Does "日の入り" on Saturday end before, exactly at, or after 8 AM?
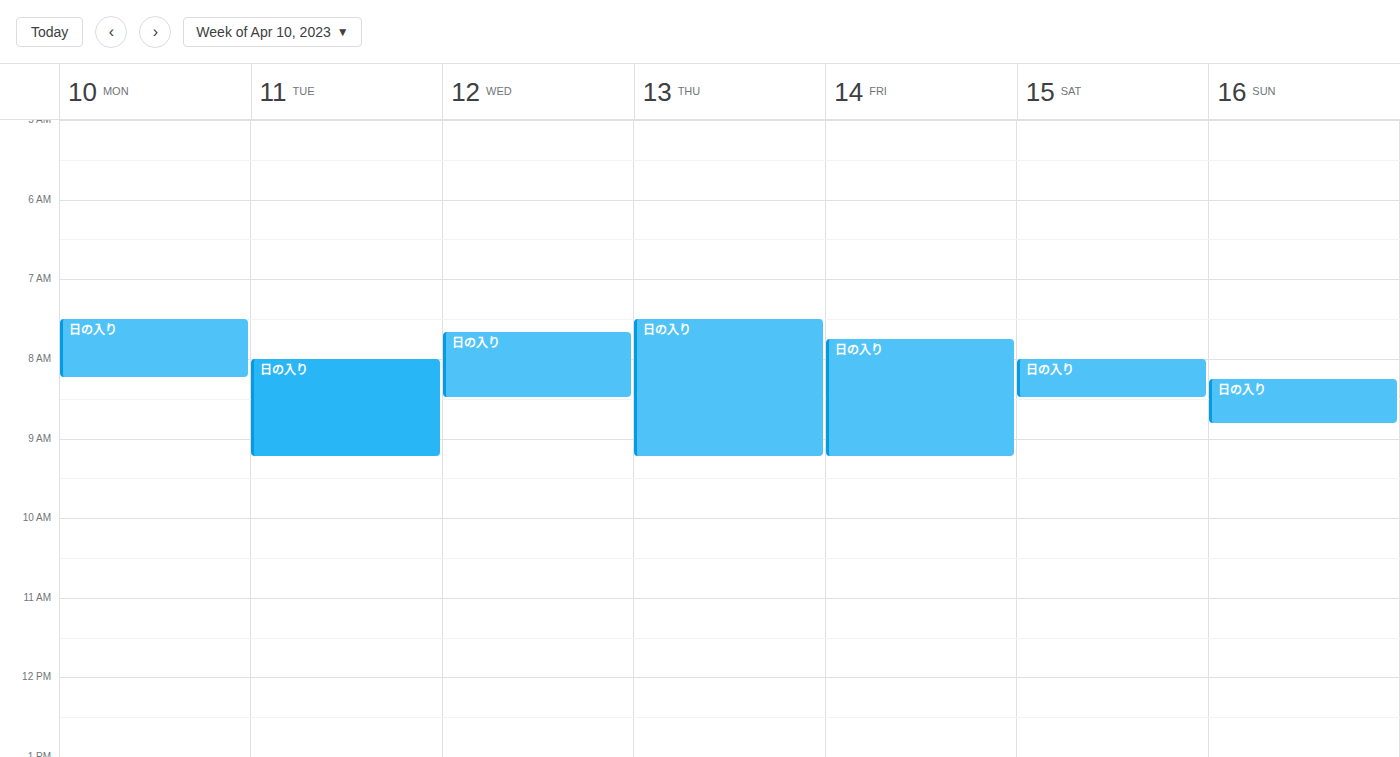
8:30 AM -- after 8 AM, 30 minutes below the 8 AM line.